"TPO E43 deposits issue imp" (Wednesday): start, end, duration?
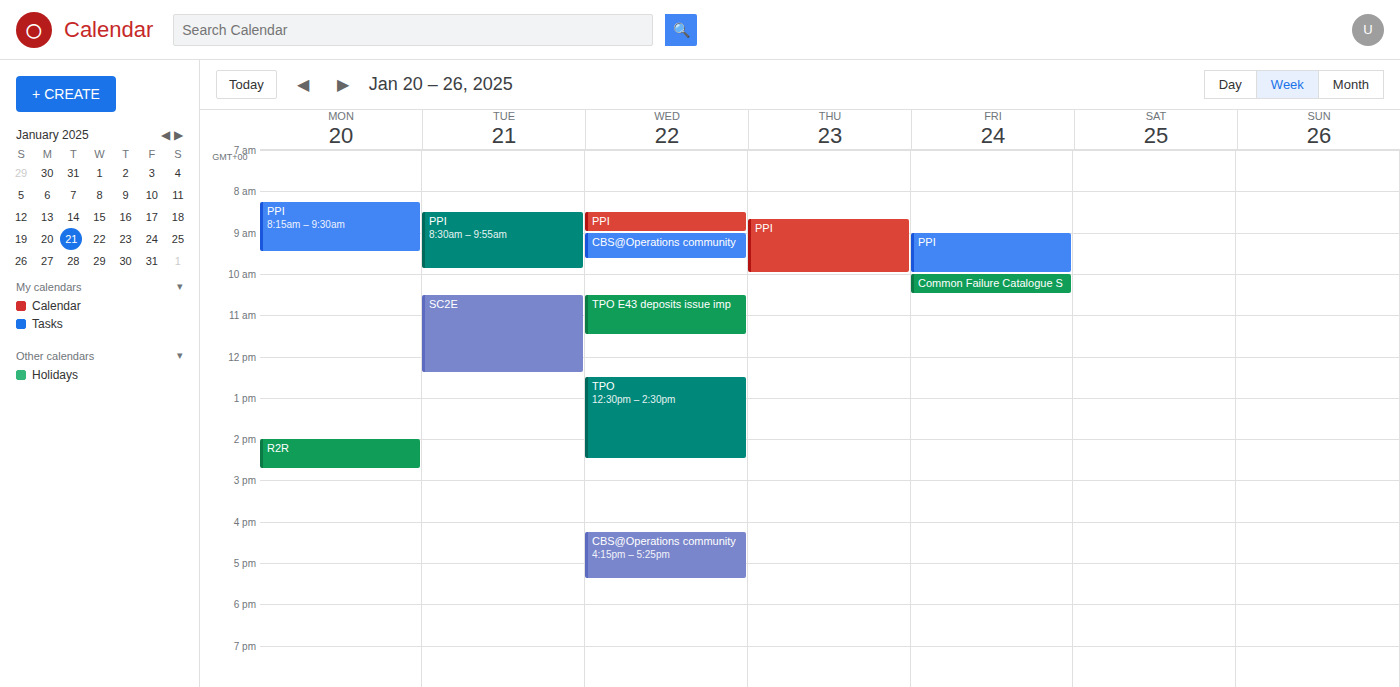
10:30 AM to 11:30 AM, 1 hour